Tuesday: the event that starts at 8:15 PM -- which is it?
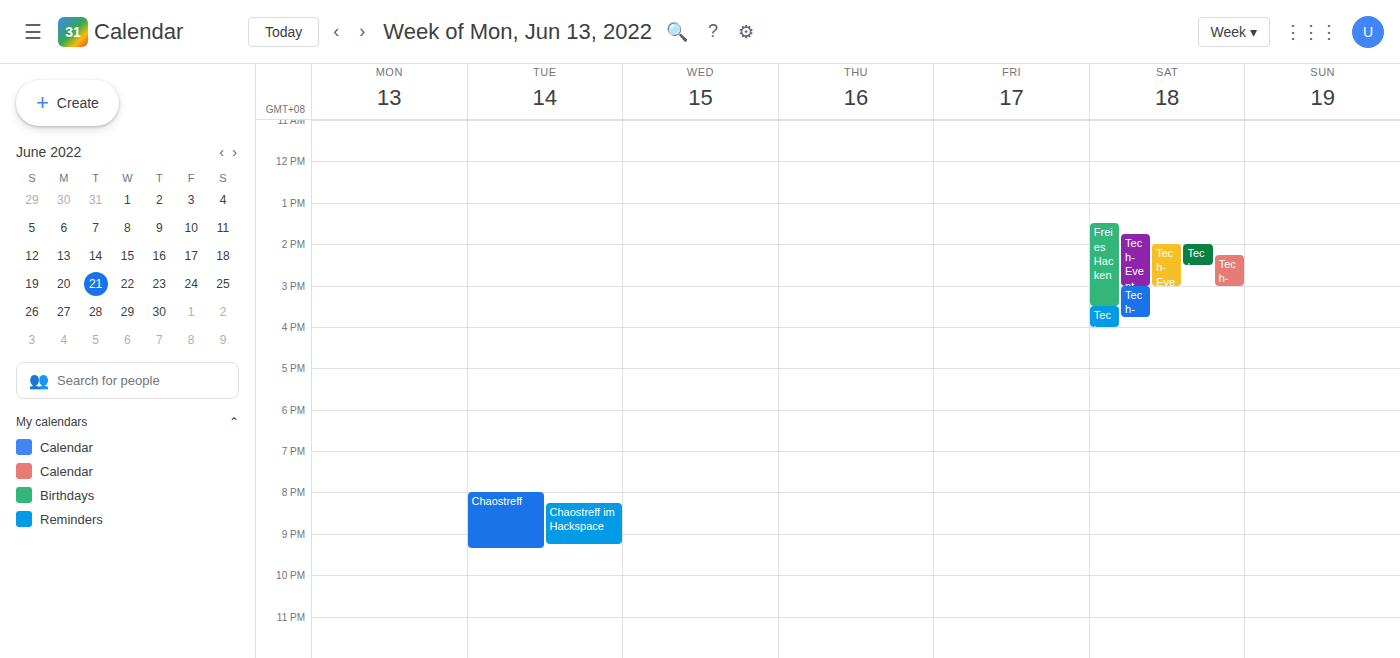
"Chaostreff im Hackspace"